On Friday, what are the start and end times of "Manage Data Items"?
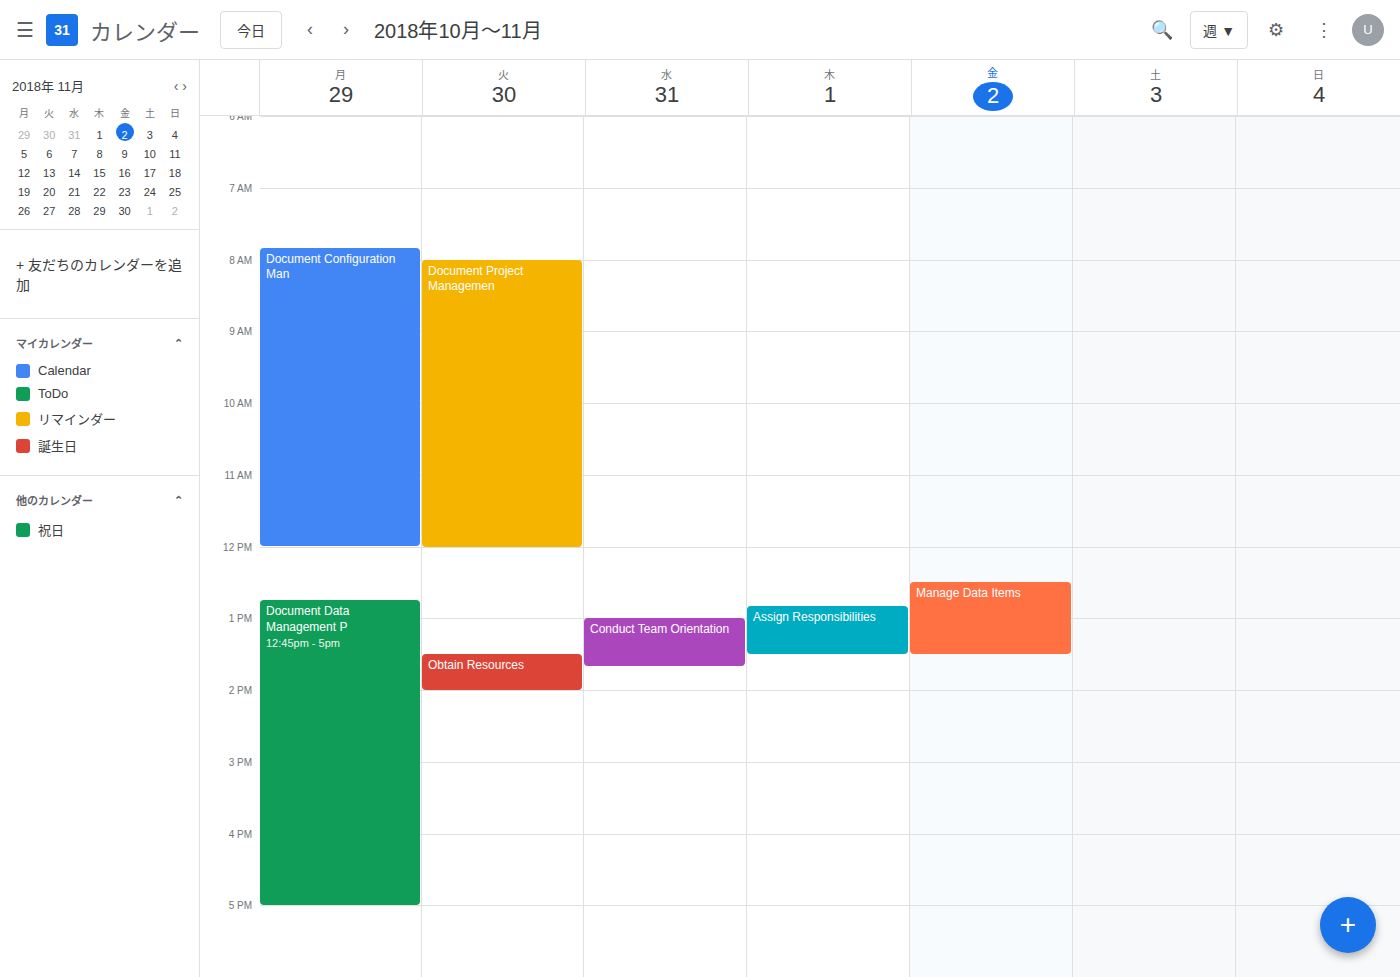
12:30 PM to 1:30 PM